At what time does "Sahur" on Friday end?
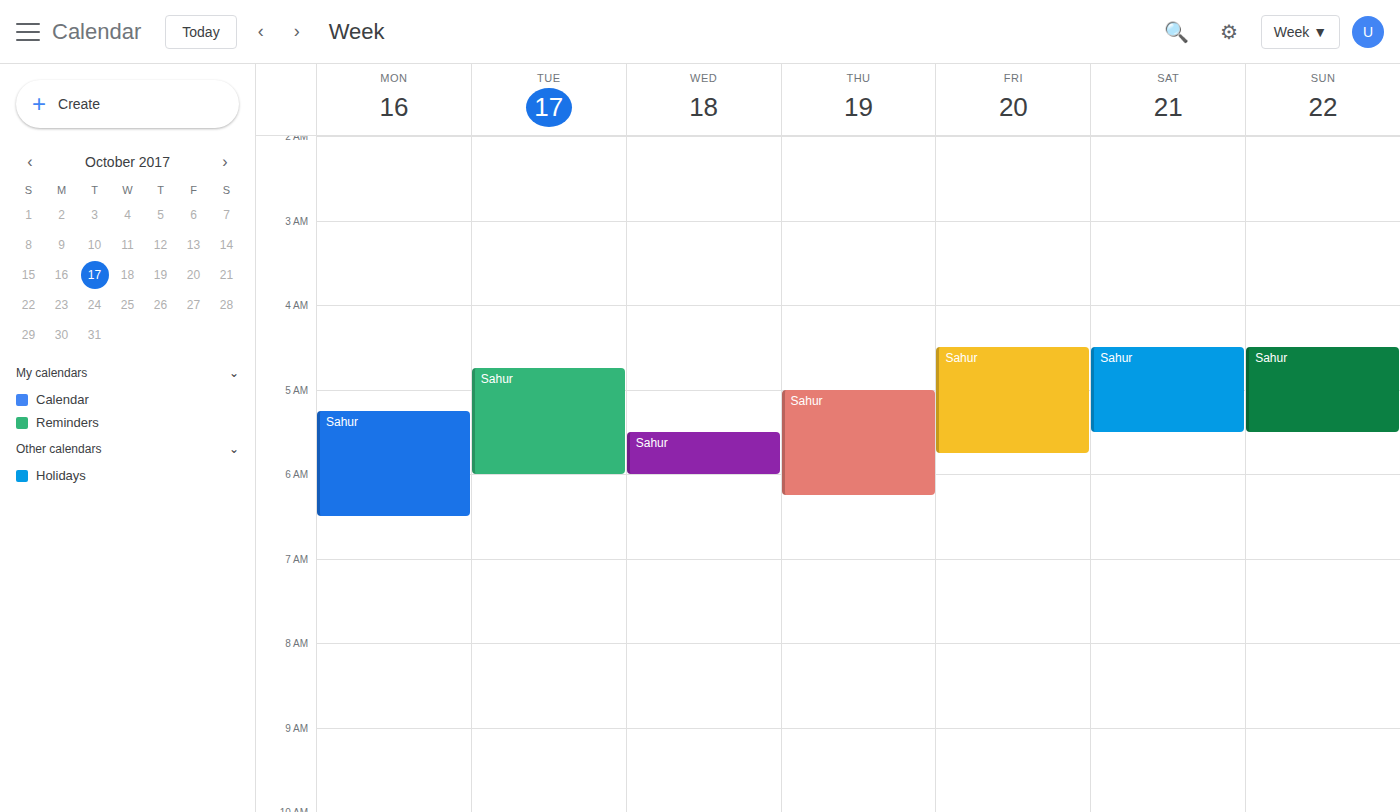
05:45